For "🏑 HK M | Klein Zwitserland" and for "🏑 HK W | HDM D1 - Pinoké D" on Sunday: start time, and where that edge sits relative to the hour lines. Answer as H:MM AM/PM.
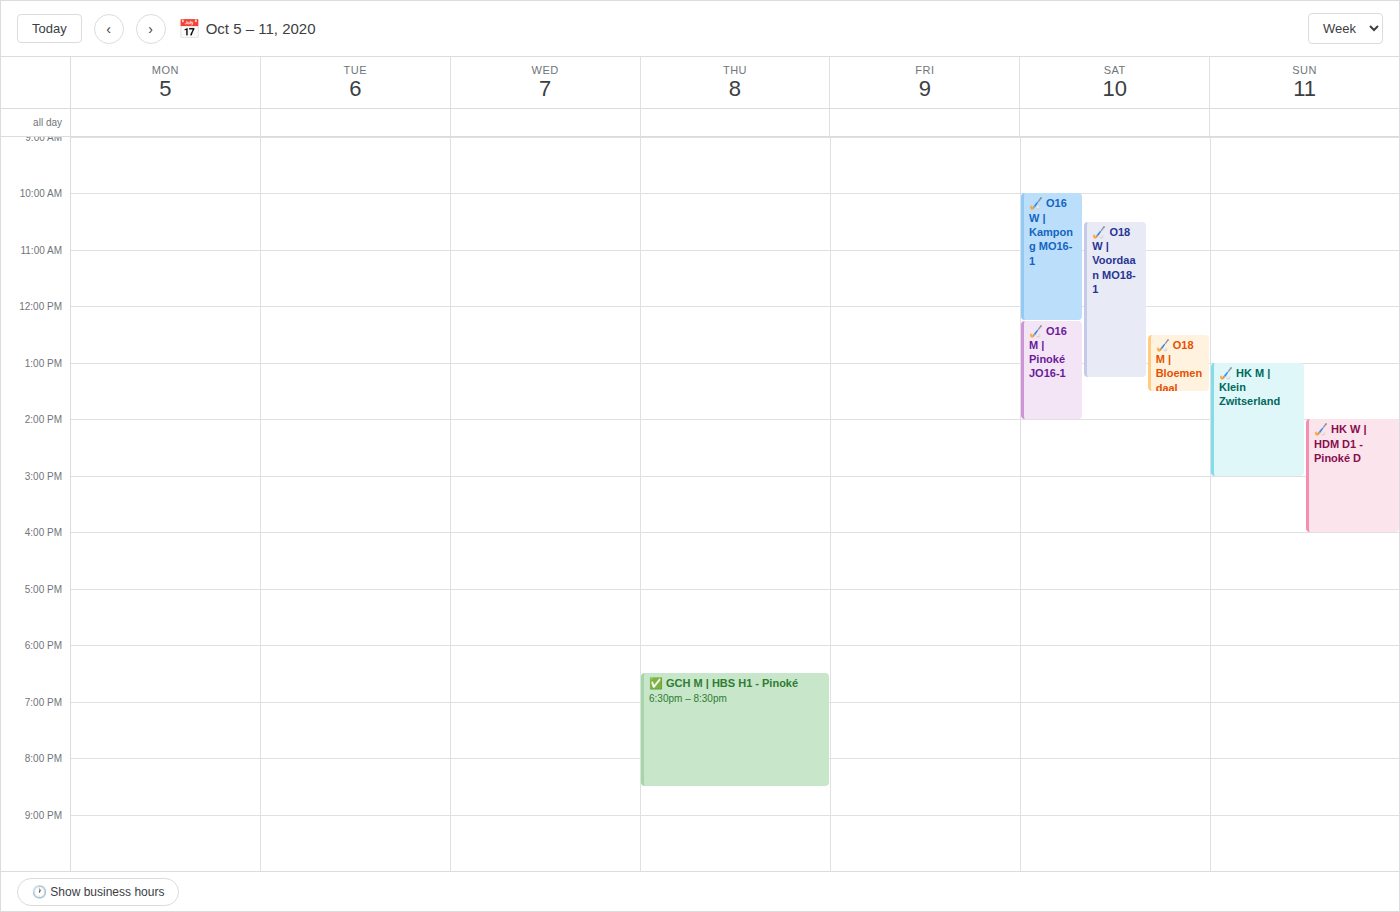
"🏑 HK M | Klein Zwitserland": 1:00 PM, exactly on the 1 PM line. "🏑 HK W | HDM D1 - Pinoké D": 2:00 PM, exactly on the 2 PM line.